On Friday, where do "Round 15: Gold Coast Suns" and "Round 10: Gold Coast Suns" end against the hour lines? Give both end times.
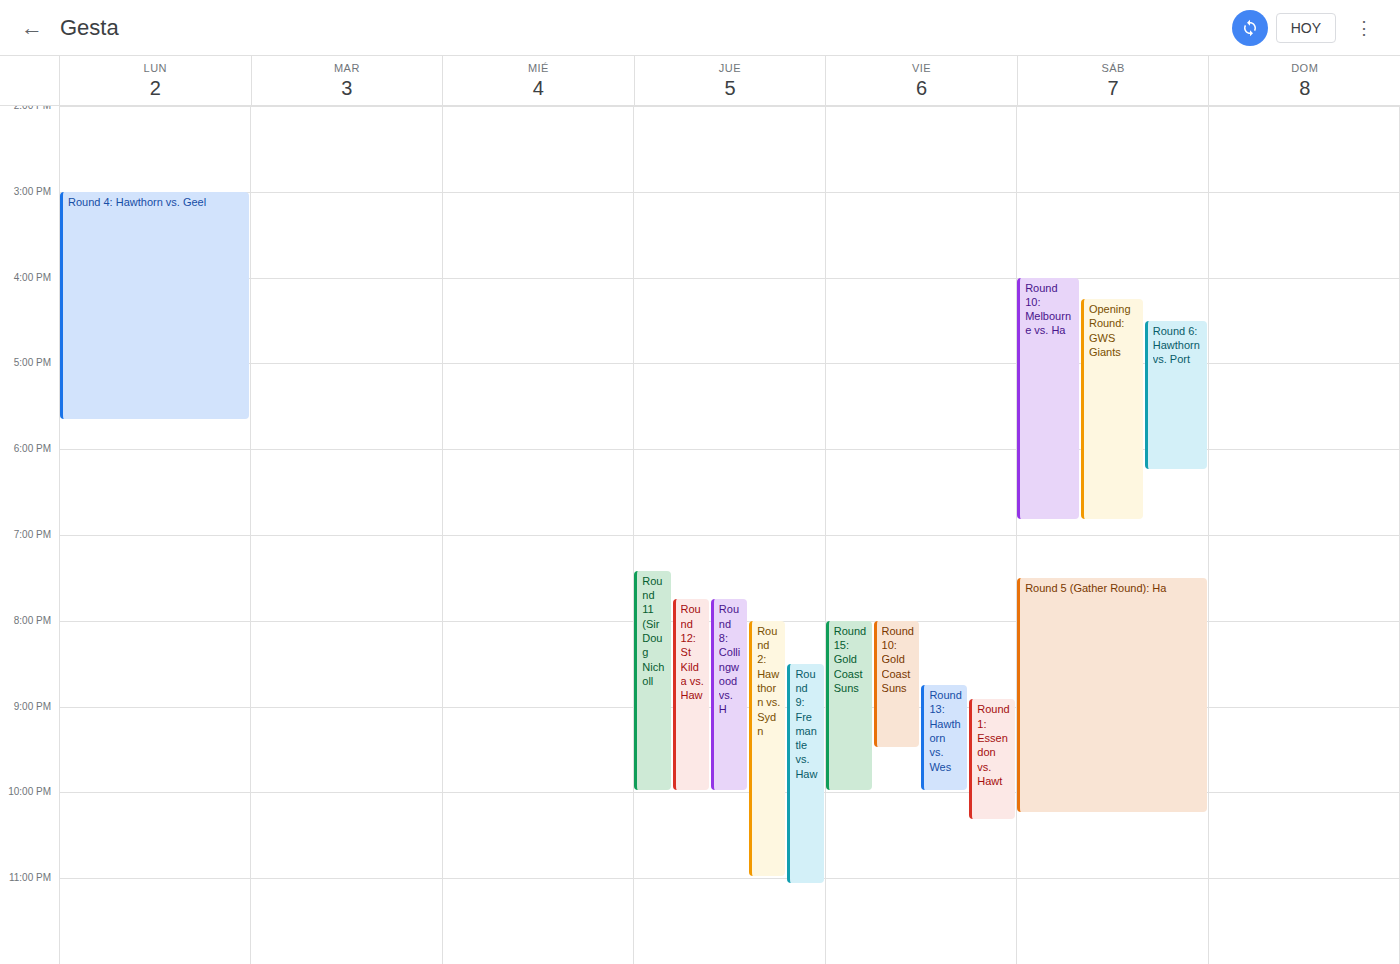
"Round 15: Gold Coast Suns": 10:00 PM, exactly on the 10 PM line. "Round 10: Gold Coast Suns": 9:30 PM, halfway between the 9 PM and 10 PM lines.